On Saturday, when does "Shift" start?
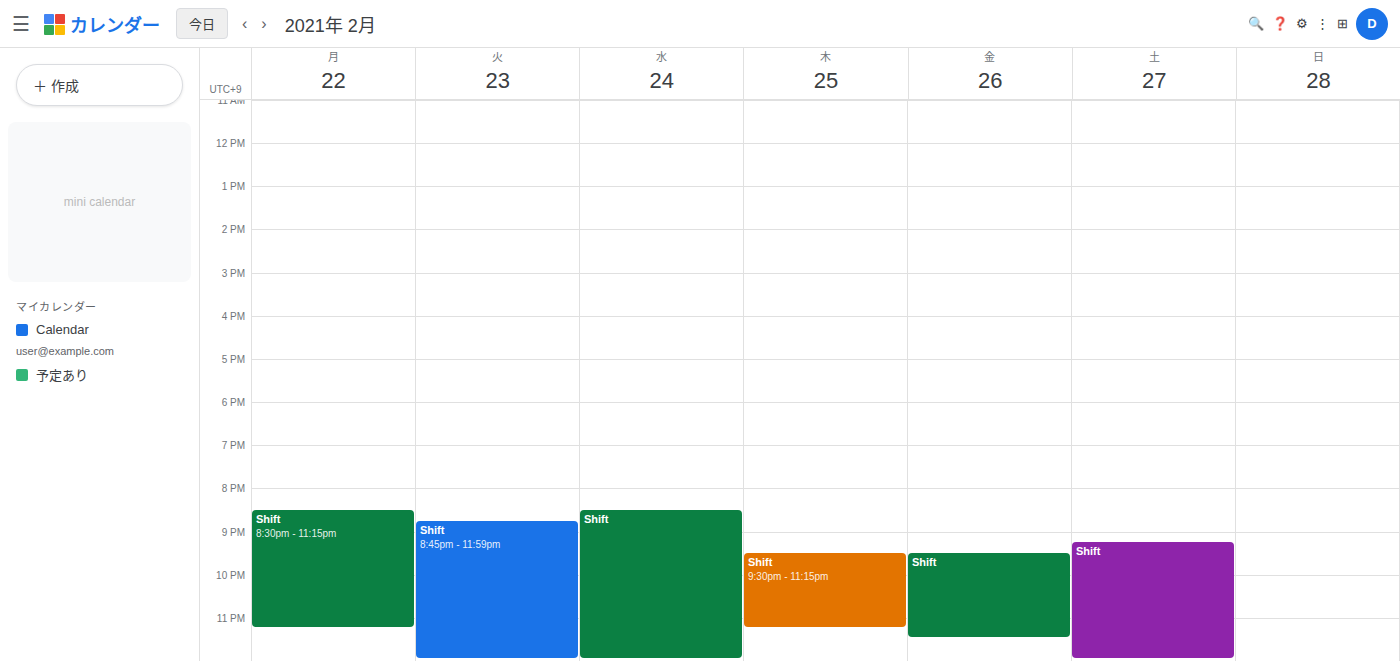
9:15 PM